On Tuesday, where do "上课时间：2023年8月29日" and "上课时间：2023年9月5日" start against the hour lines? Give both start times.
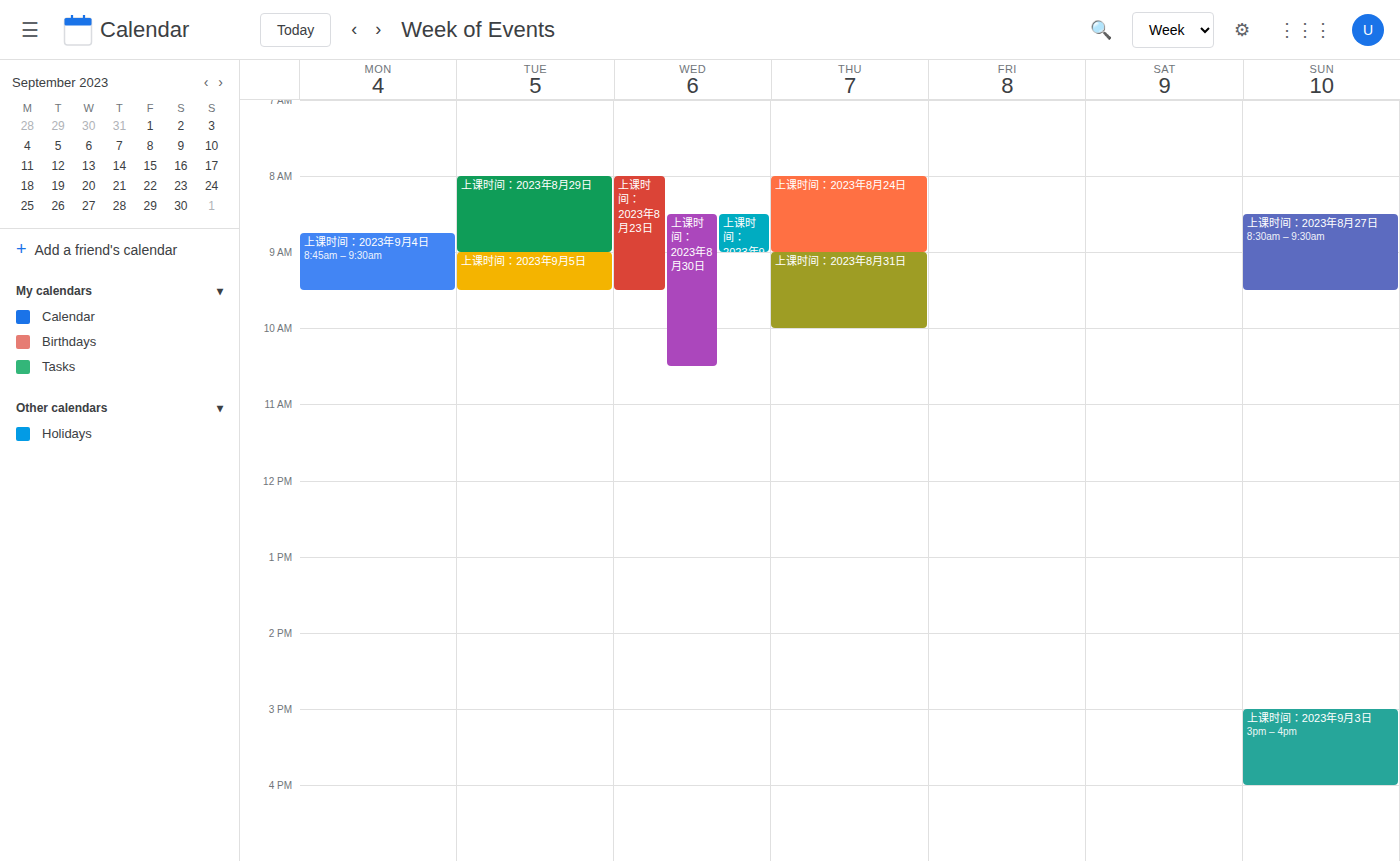
"上课时间：2023年8月29日": 8:00 AM, exactly on the 8 AM line. "上课时间：2023年9月5日": 9:00 AM, exactly on the 9 AM line.